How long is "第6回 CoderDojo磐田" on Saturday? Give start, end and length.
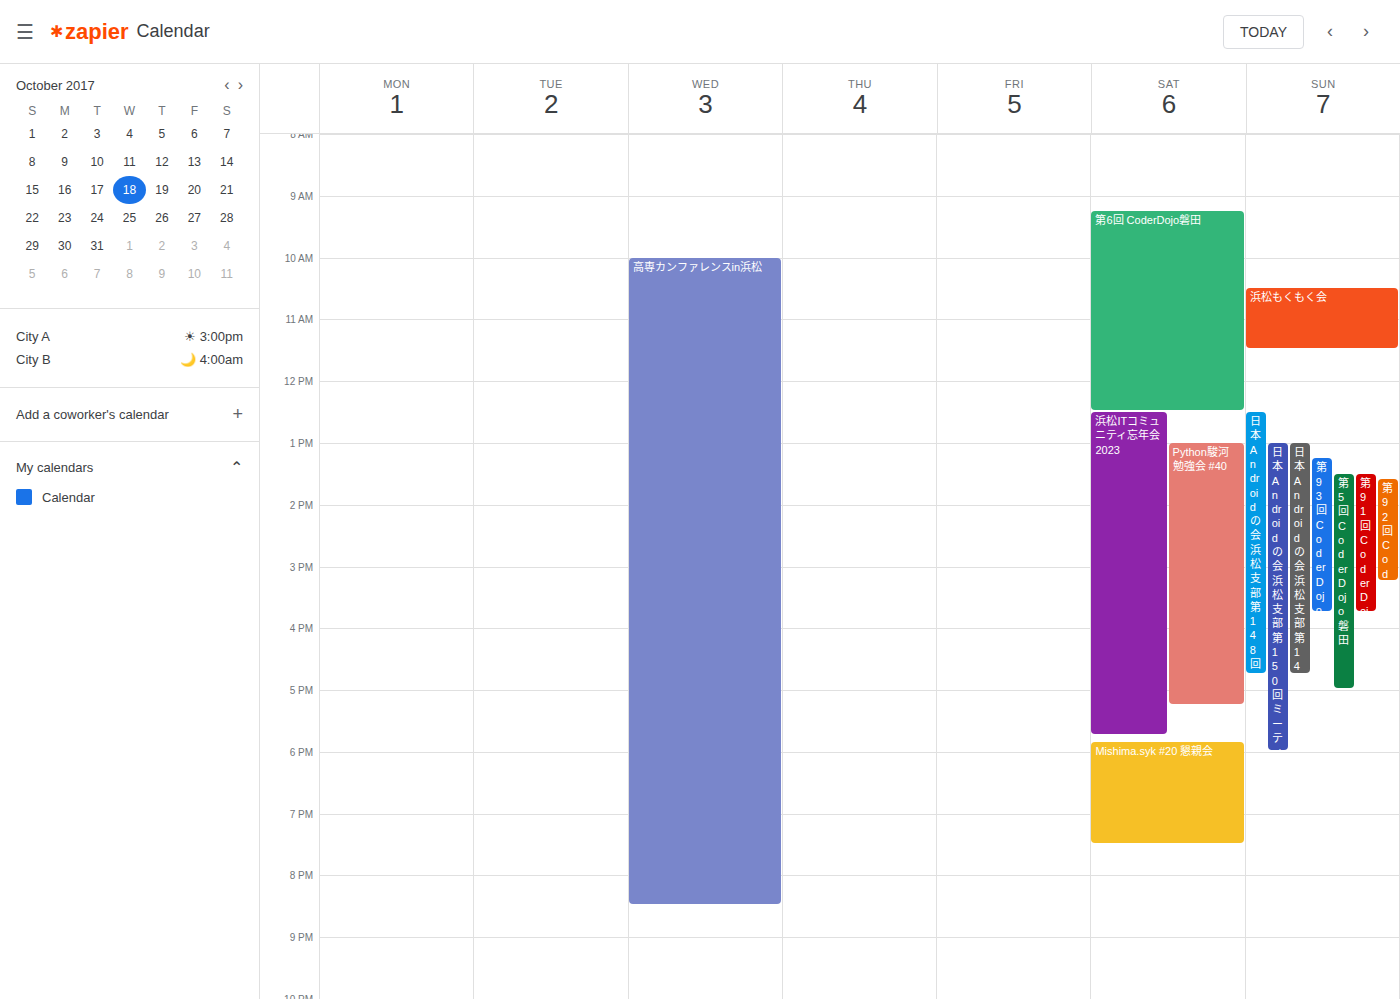
9:15 AM to 12:30 PM, 3 hours 15 minutes